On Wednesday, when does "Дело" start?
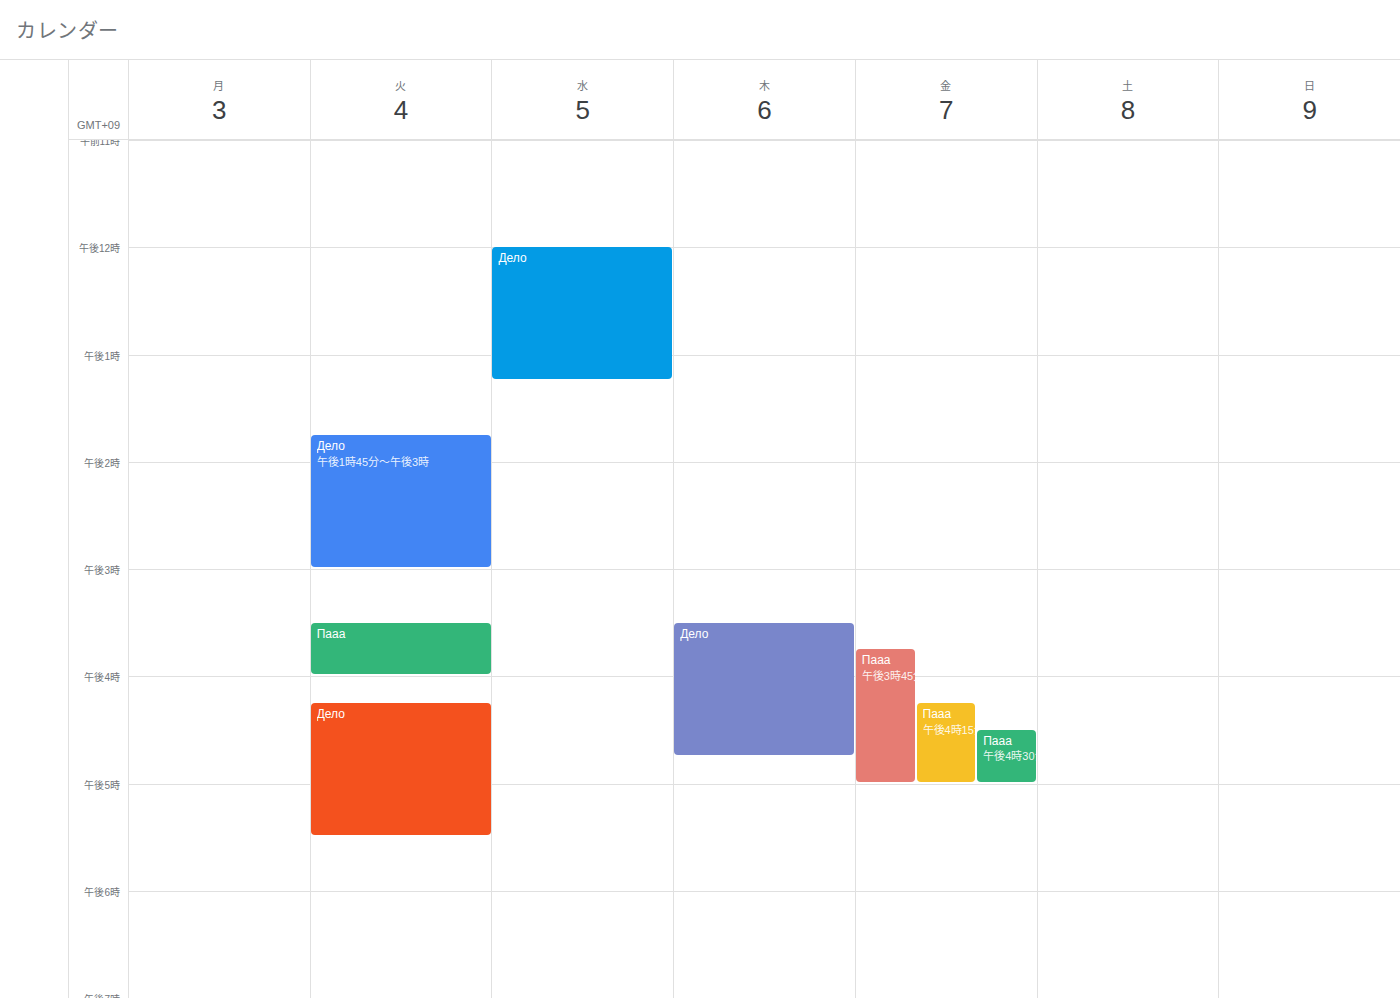
12:00 PM